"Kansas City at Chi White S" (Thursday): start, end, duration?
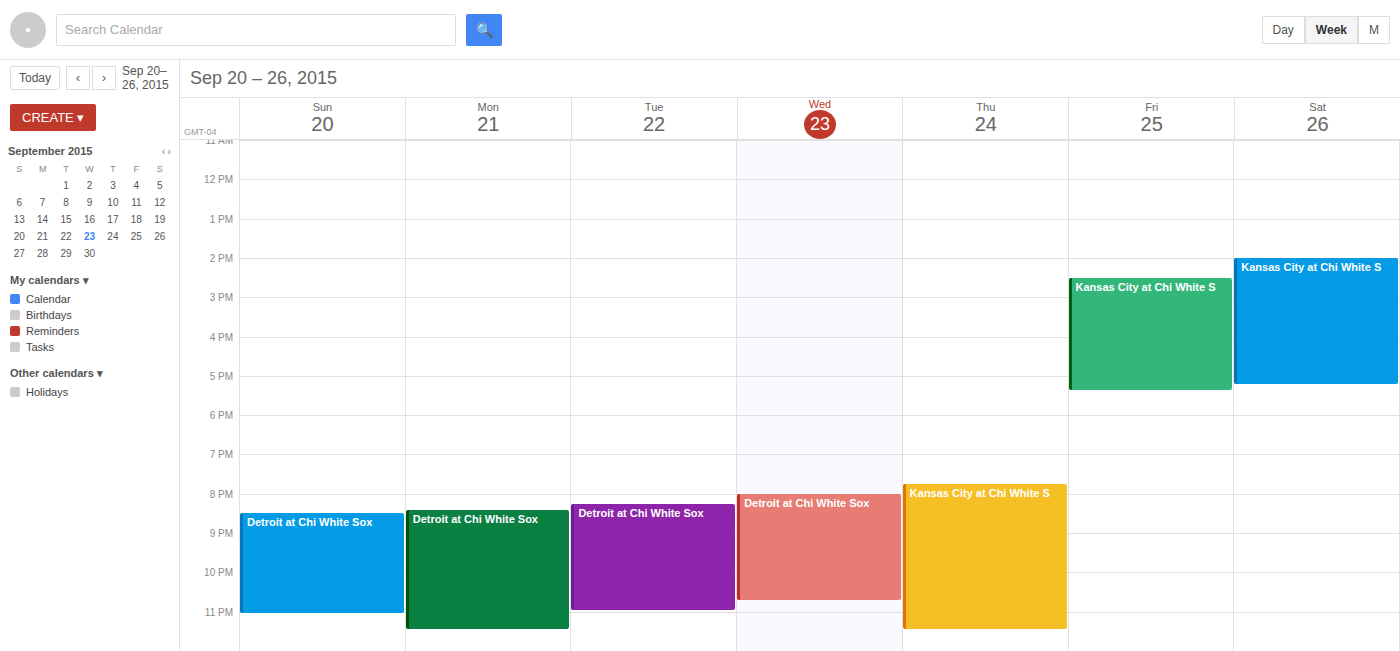
7:45 PM to 11:30 PM, 3 hours 45 minutes